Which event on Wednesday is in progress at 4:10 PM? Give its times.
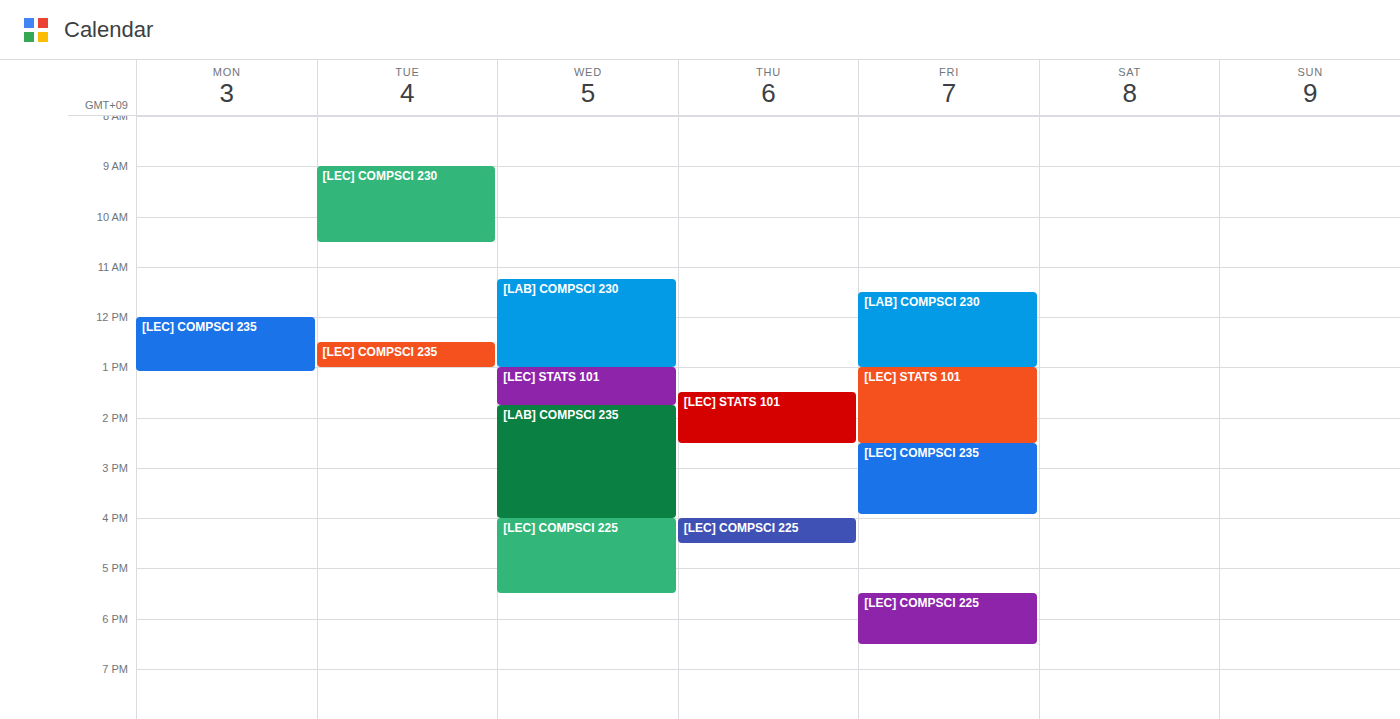
"[LEC] COMPSCI 225", 4:00 PM to 5:30 PM